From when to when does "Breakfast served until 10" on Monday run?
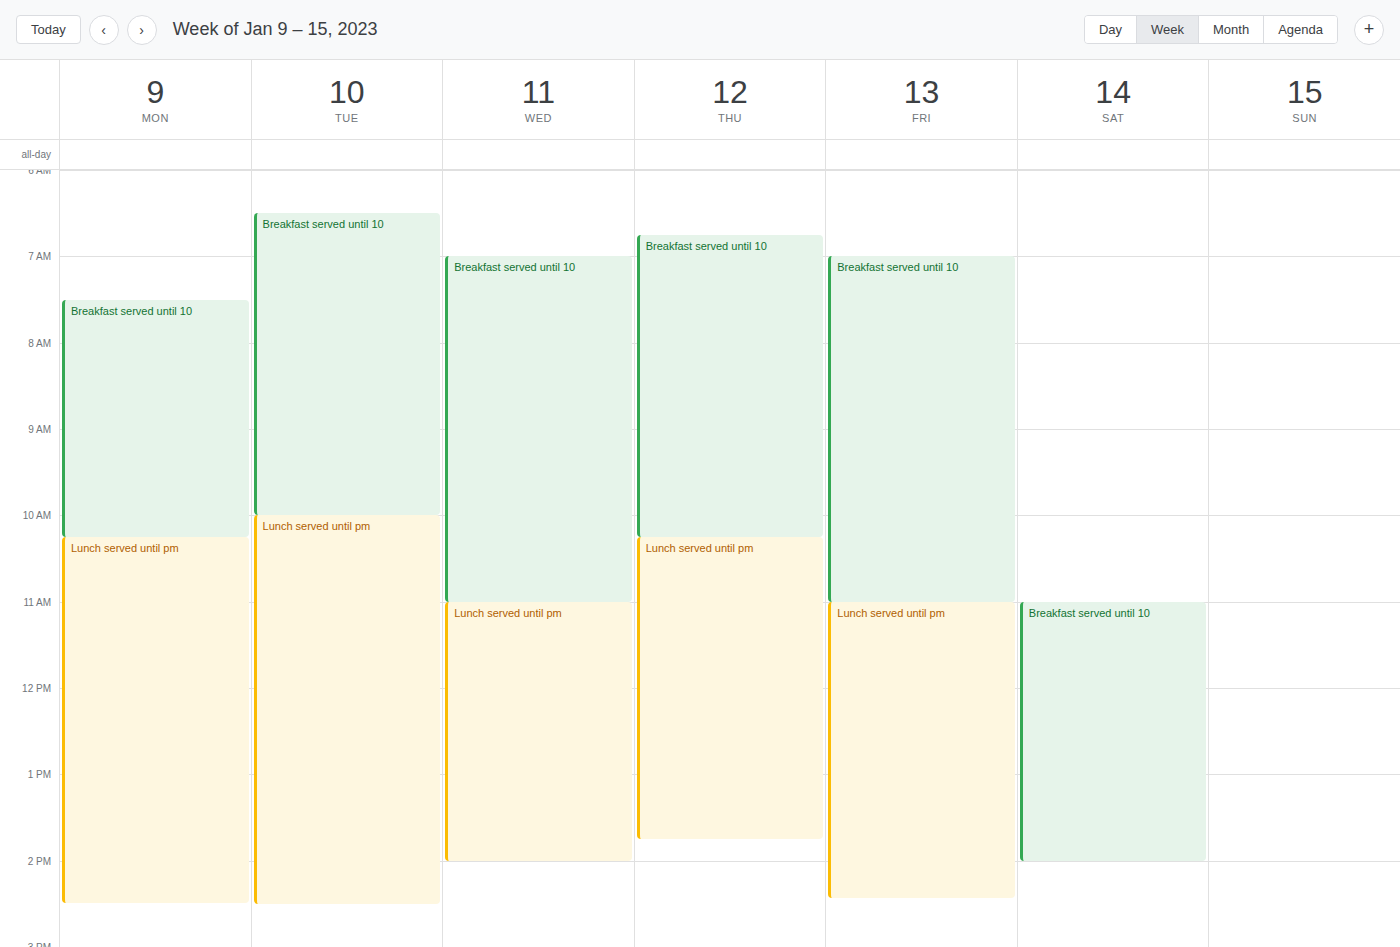
7:30 AM to 10:15 AM